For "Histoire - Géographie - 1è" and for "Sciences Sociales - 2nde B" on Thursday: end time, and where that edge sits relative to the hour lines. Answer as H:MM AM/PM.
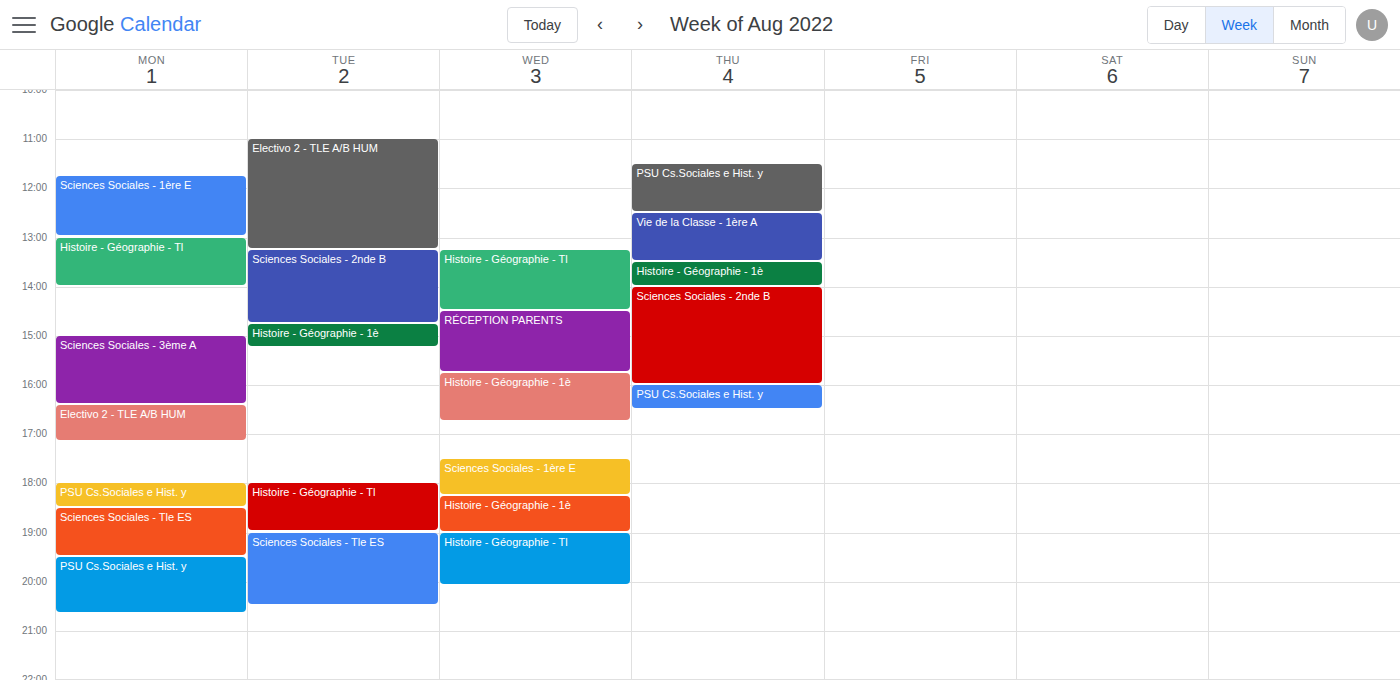
"Histoire - Géographie - 1è": 2:00 PM, exactly on the 2 PM line. "Sciences Sociales - 2nde B": 4:00 PM, exactly on the 4 PM line.